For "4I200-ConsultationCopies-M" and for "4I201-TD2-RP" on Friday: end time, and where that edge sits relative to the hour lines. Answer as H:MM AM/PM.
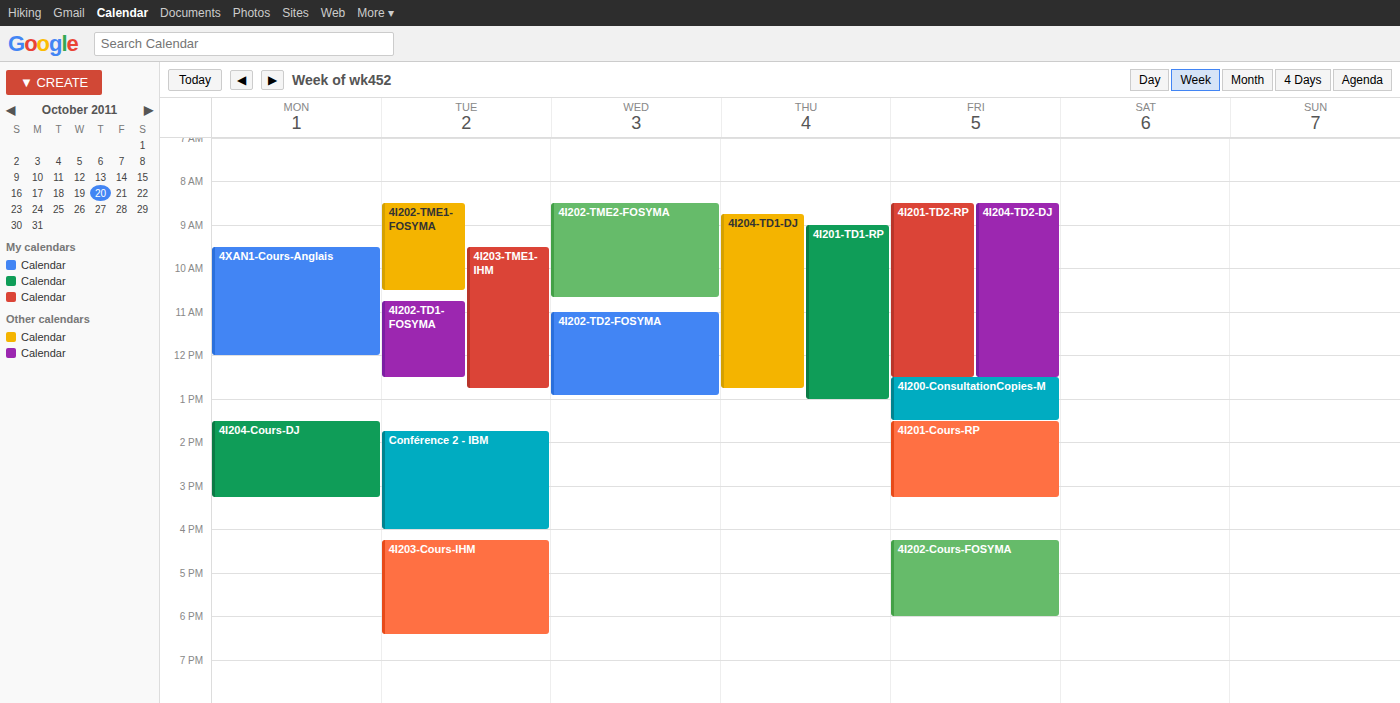
"4I200-ConsultationCopies-M": 1:30 PM, halfway between the 1 PM and 2 PM lines. "4I201-TD2-RP": 12:30 PM, halfway between the 12 PM and 1 PM lines.